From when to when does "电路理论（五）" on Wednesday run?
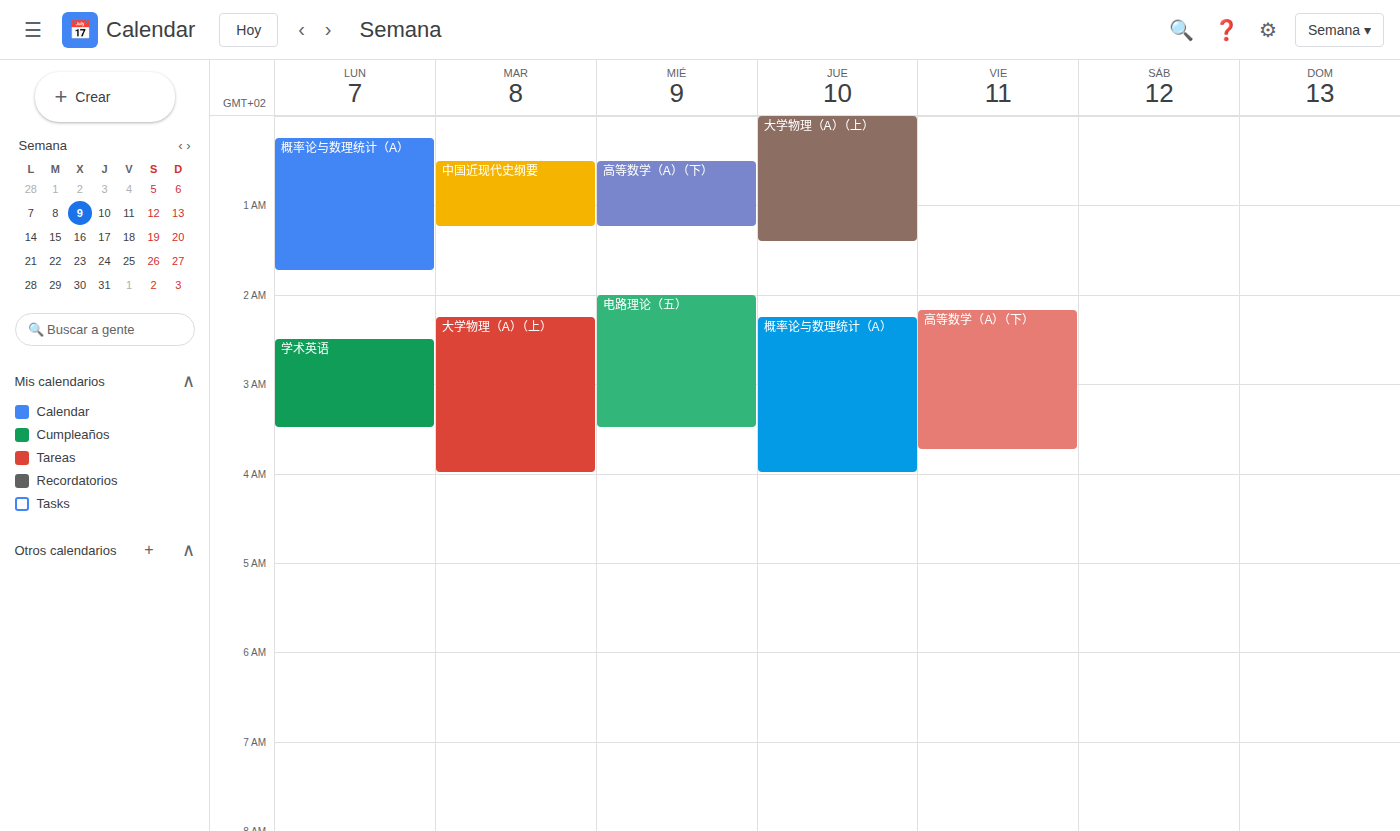
2:00 AM to 3:30 AM